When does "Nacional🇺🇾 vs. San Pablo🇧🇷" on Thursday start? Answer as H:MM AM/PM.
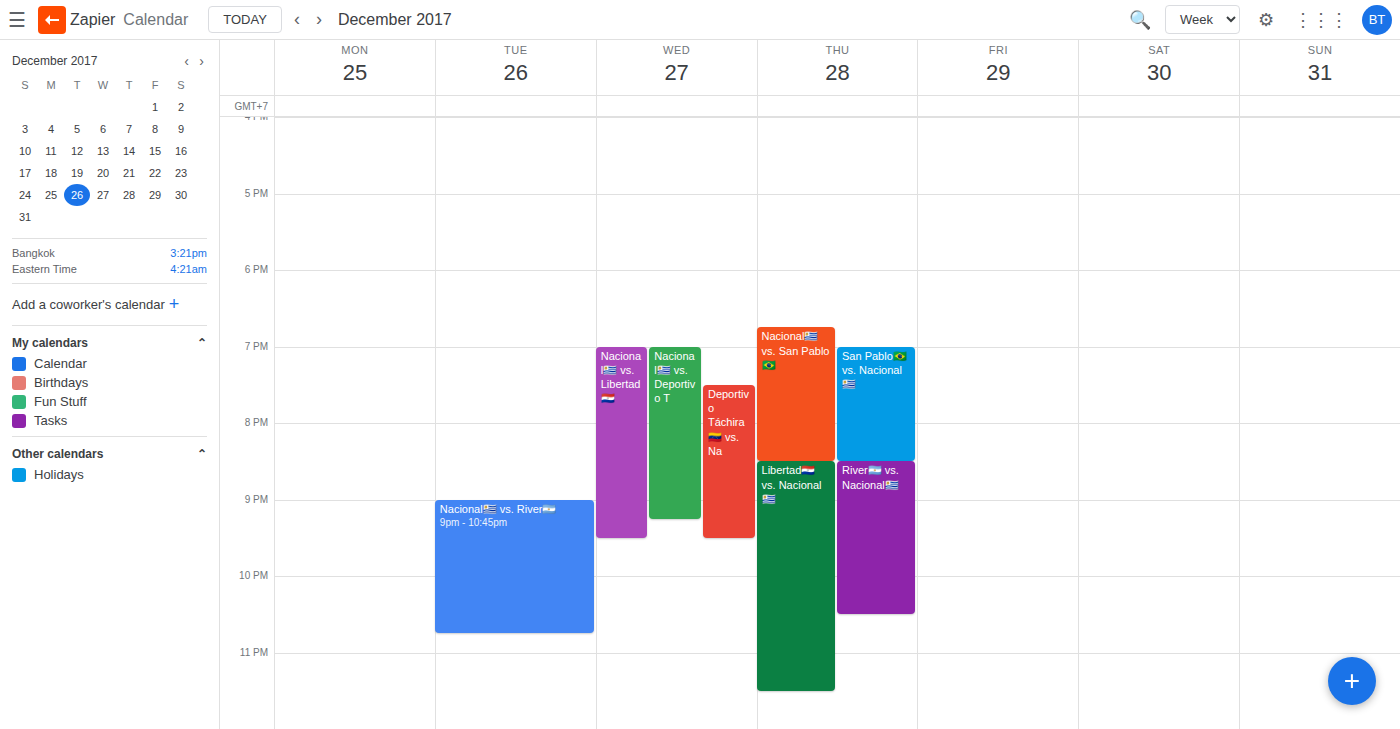
6:45 PM